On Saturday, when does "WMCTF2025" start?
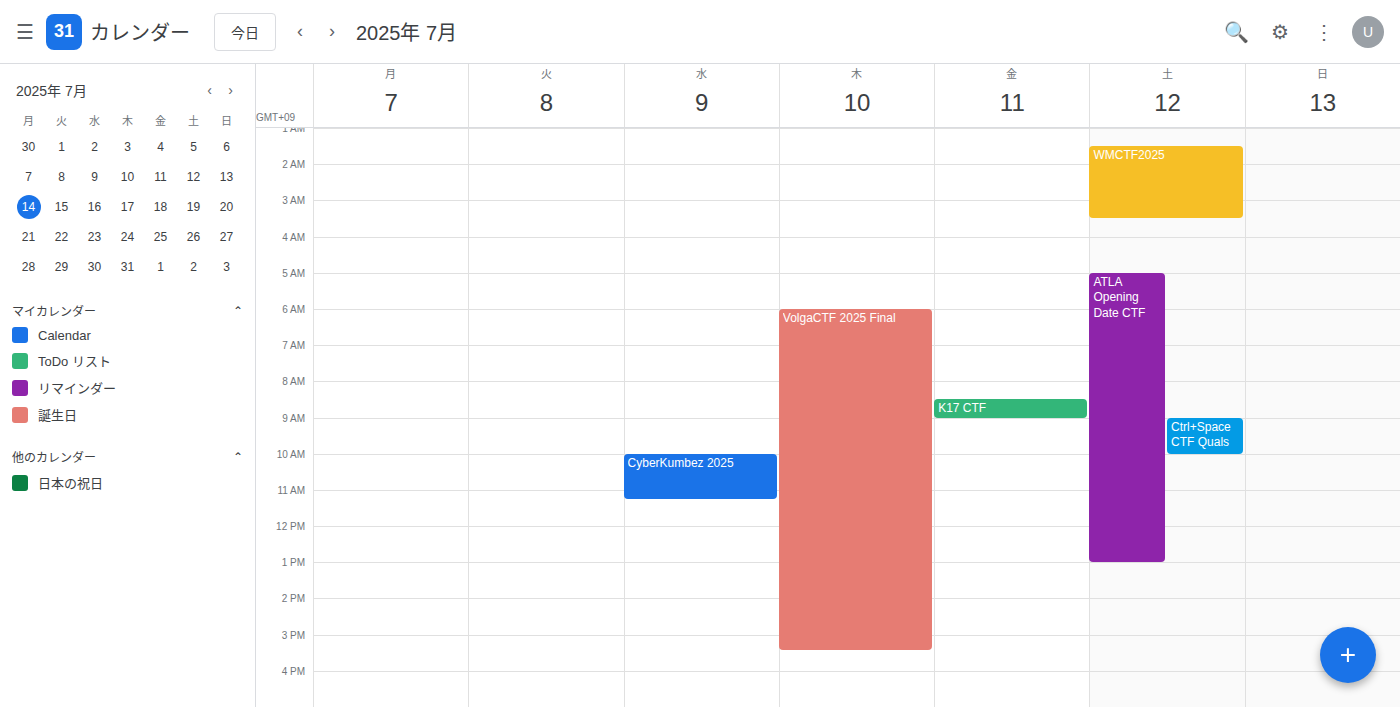
1:30 AM